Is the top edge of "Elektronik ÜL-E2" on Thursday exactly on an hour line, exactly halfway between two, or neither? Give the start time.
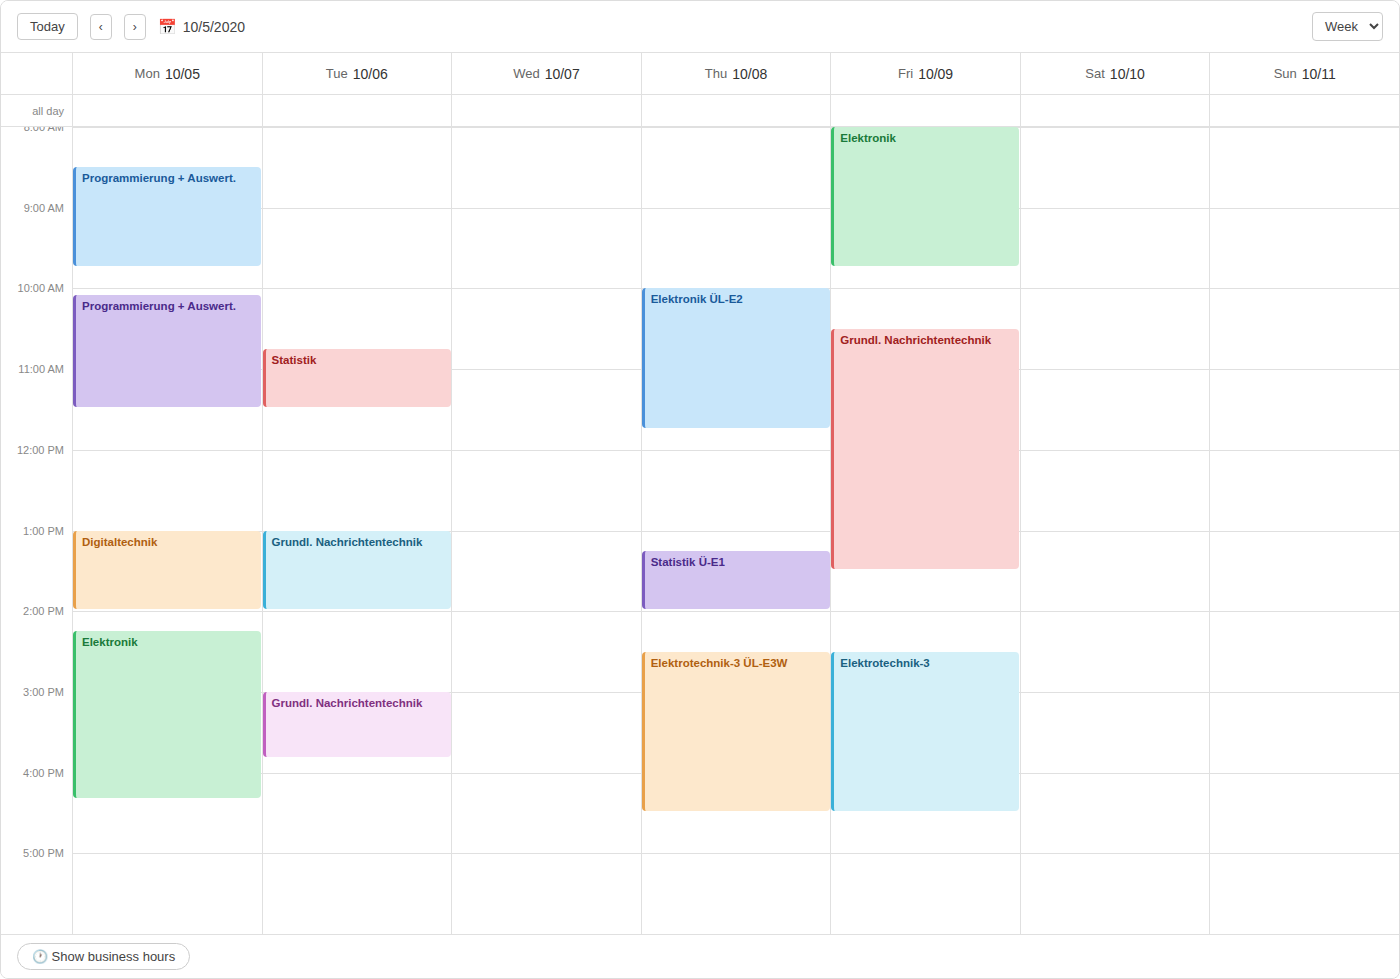
10:00 AM -- exactly on the 10 AM line.